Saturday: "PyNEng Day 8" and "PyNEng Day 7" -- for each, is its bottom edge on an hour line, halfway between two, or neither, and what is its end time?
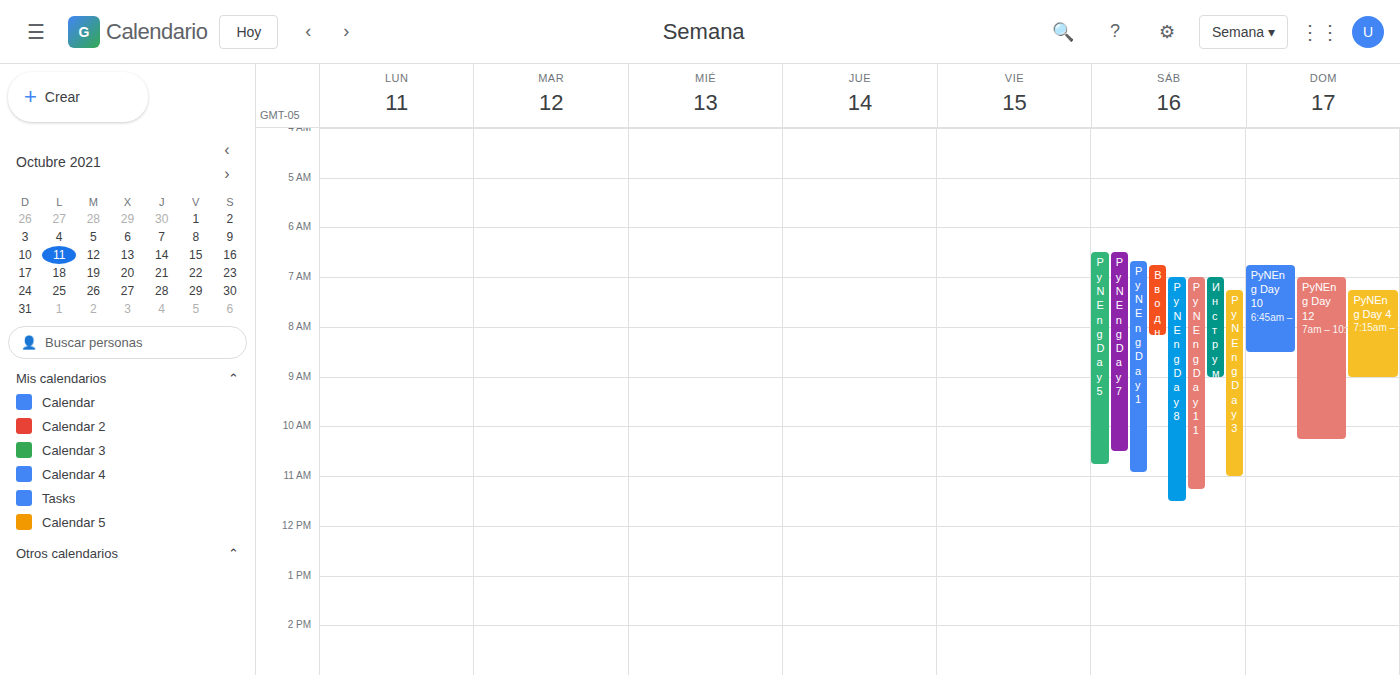
"PyNEng Day 8": 11:30 AM, halfway between the 11 AM and 12 PM lines. "PyNEng Day 7": 10:30 AM, halfway between the 10 AM and 11 AM lines.